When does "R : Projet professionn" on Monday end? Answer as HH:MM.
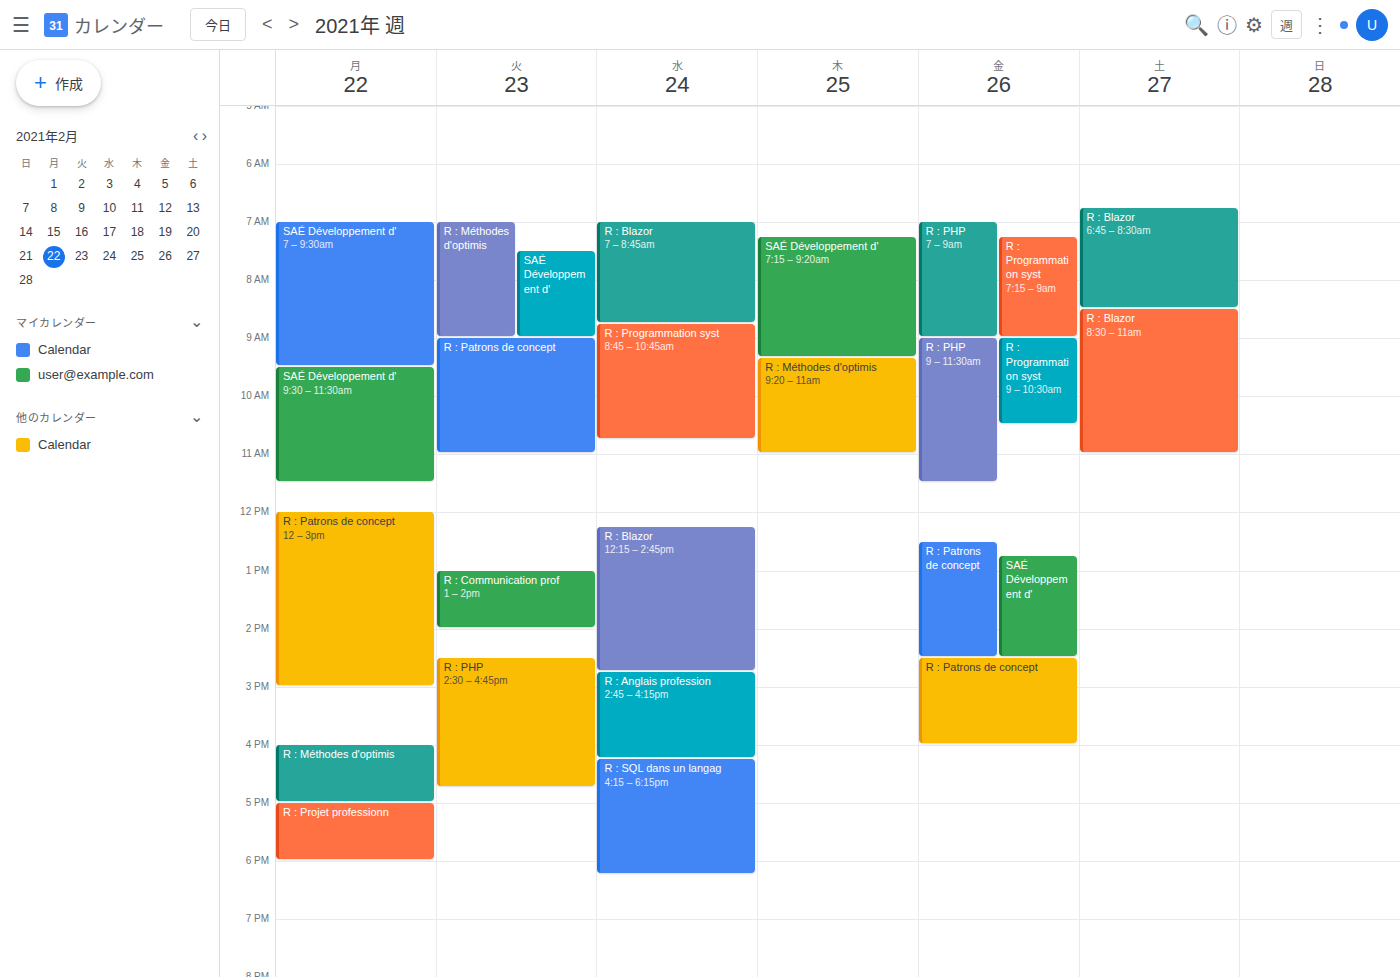
18:00